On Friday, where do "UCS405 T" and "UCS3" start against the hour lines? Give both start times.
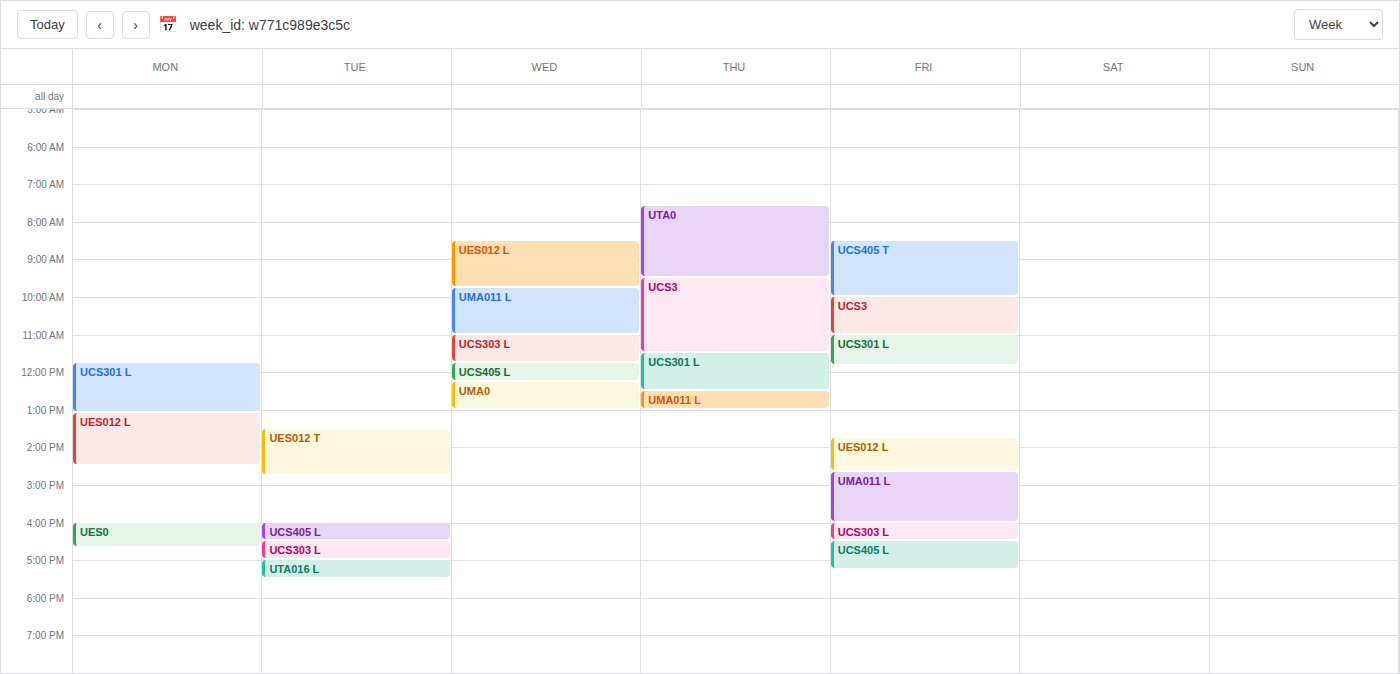
"UCS405 T": 8:30 AM, halfway between the 8 AM and 9 AM lines. "UCS3": 10:00 AM, exactly on the 10 AM line.